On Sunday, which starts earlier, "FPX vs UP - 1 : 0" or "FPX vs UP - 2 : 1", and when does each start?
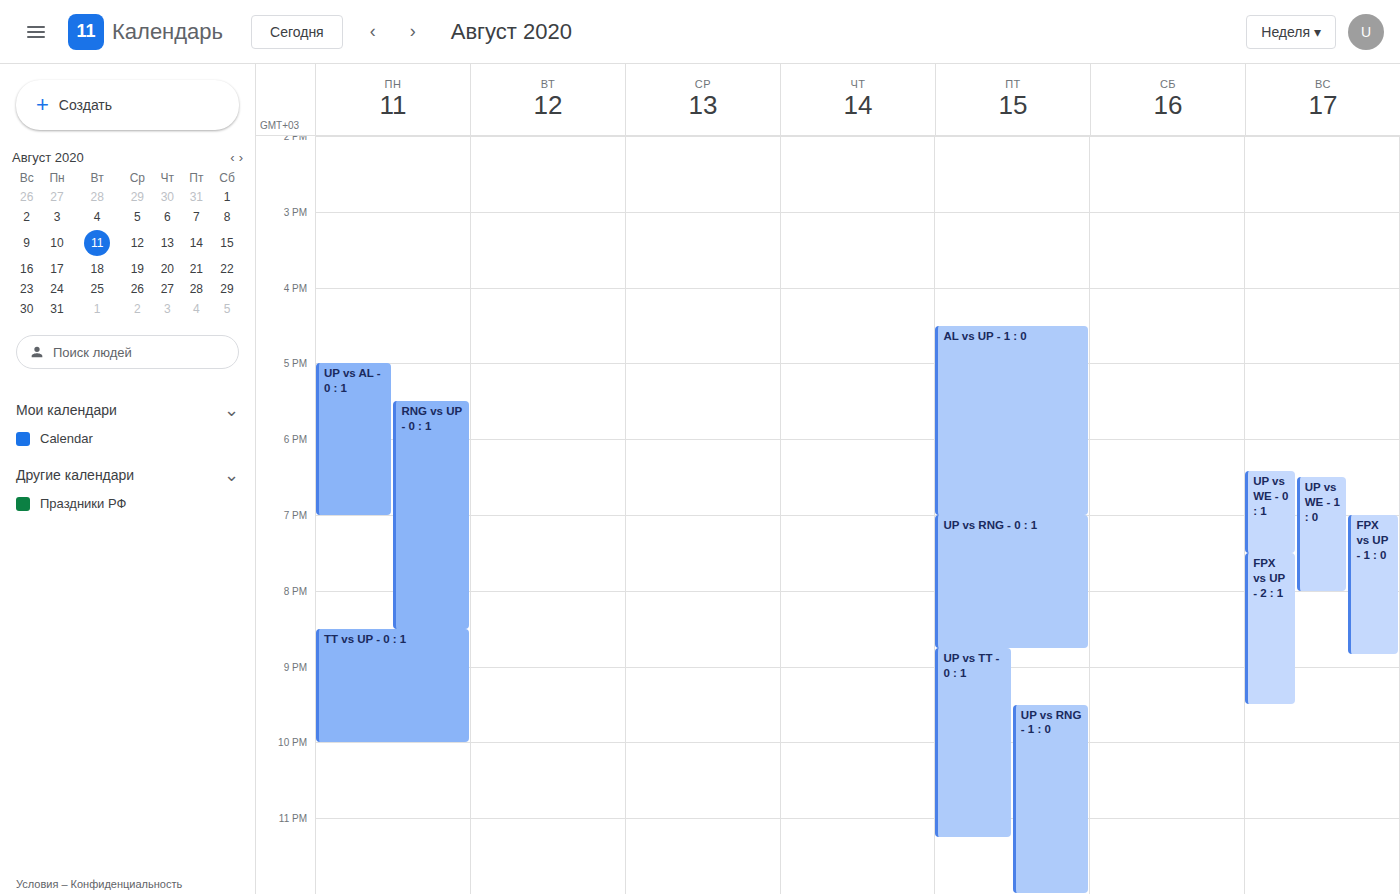
"FPX vs UP - 1 : 0" 7:00 PM; "FPX vs UP - 2 : 1" 7:30 PM.